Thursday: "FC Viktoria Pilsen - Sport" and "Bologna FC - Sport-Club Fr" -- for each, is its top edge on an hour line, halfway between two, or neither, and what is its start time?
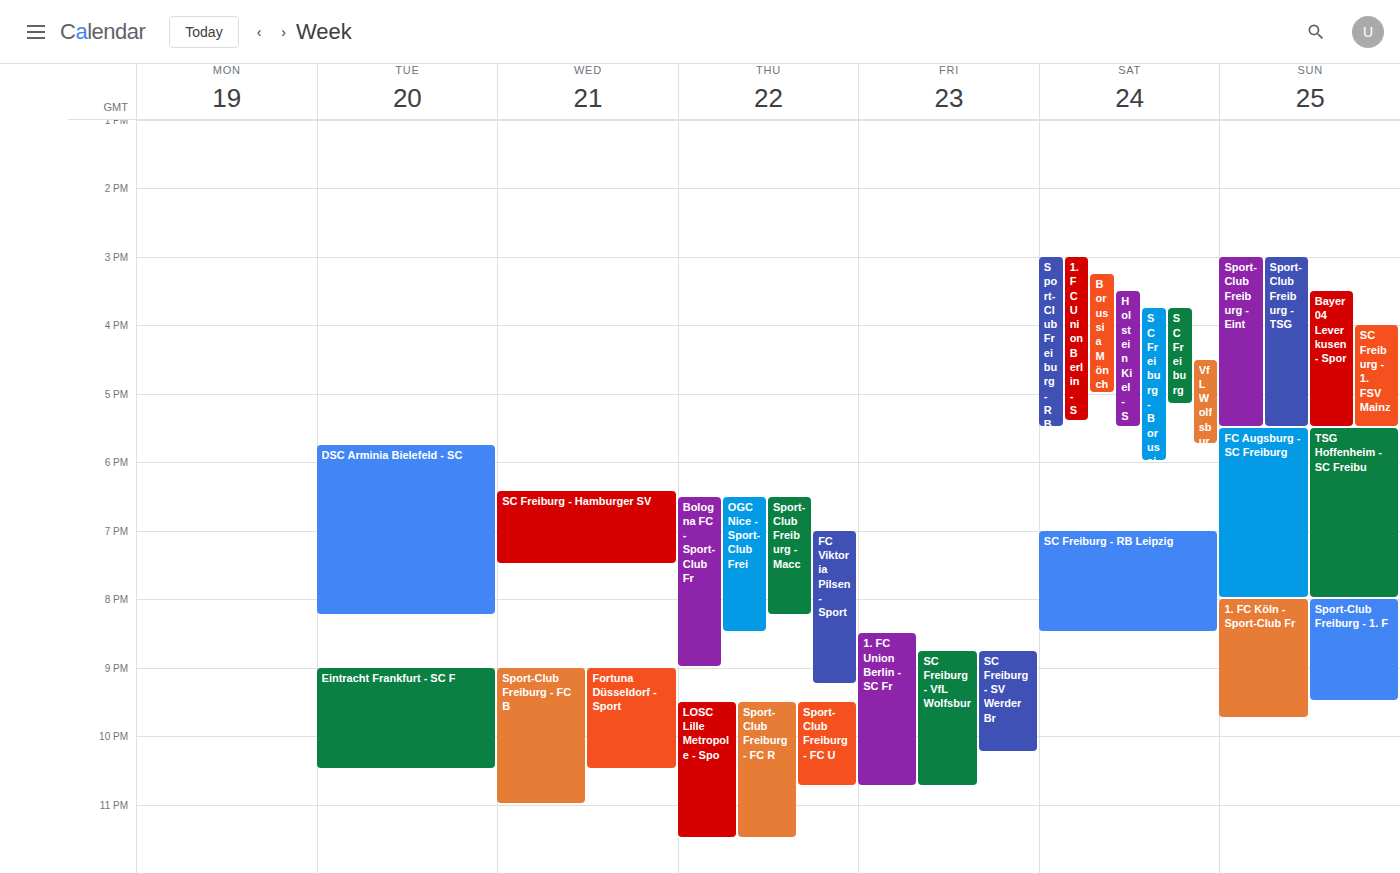
"FC Viktoria Pilsen - Sport": 7:00 PM, exactly on the 7 PM line. "Bologna FC - Sport-Club Fr": 6:30 PM, halfway between the 6 PM and 7 PM lines.